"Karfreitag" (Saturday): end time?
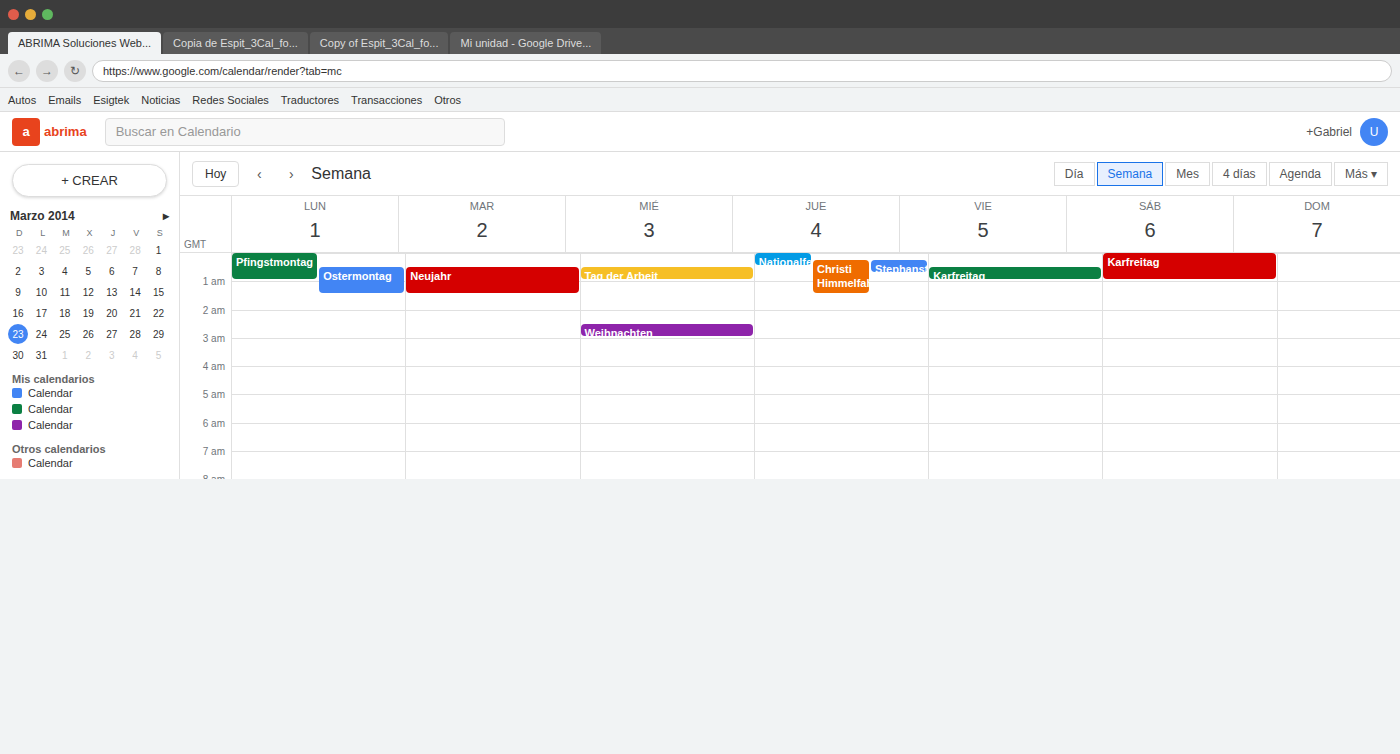
1:00 AM